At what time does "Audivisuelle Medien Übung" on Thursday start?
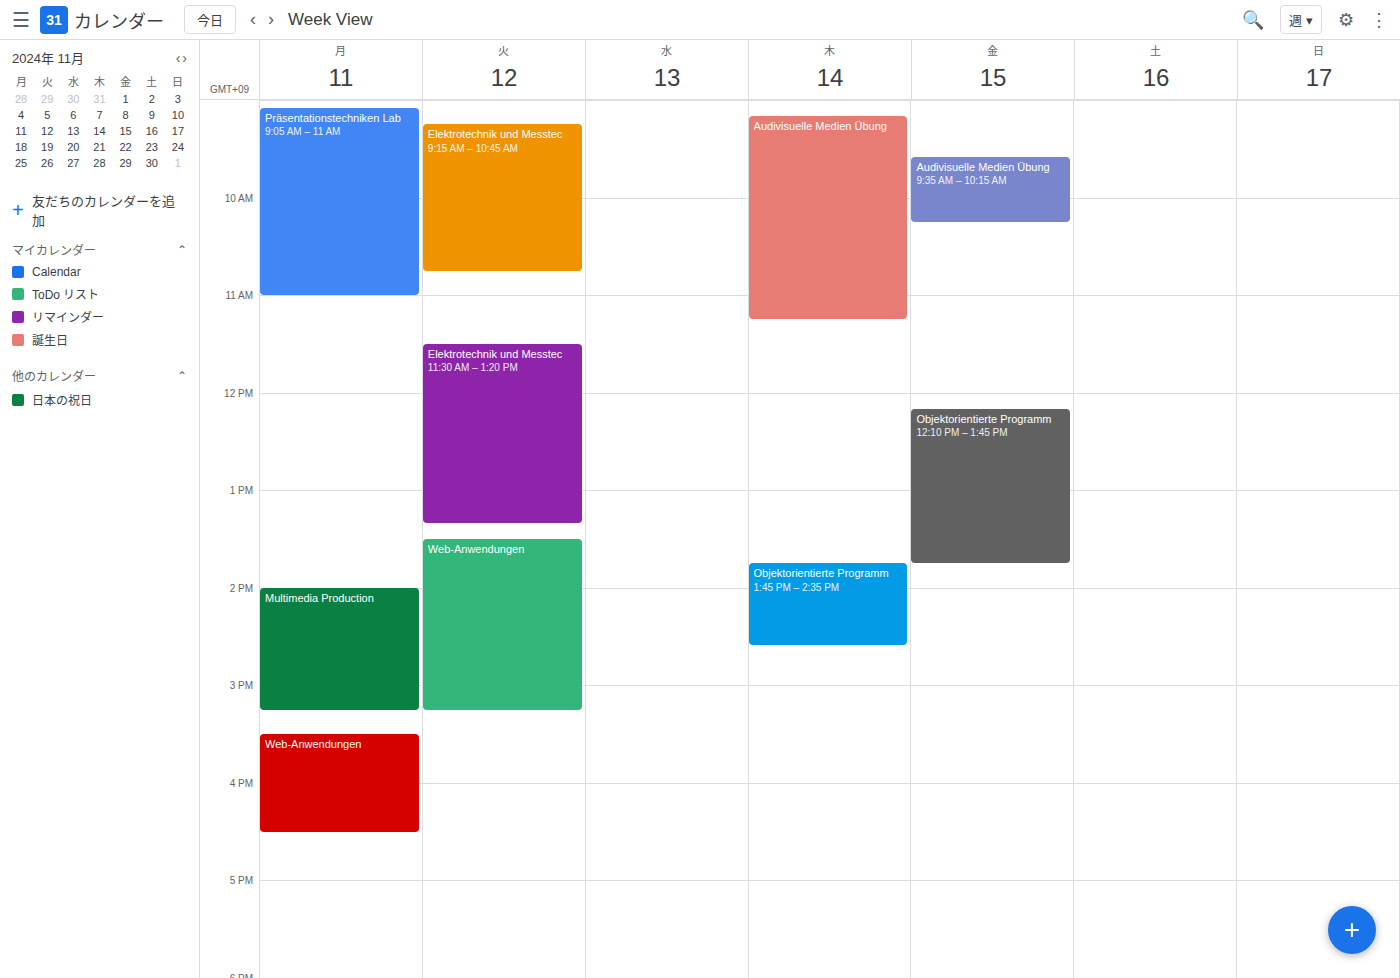
9:10 AM